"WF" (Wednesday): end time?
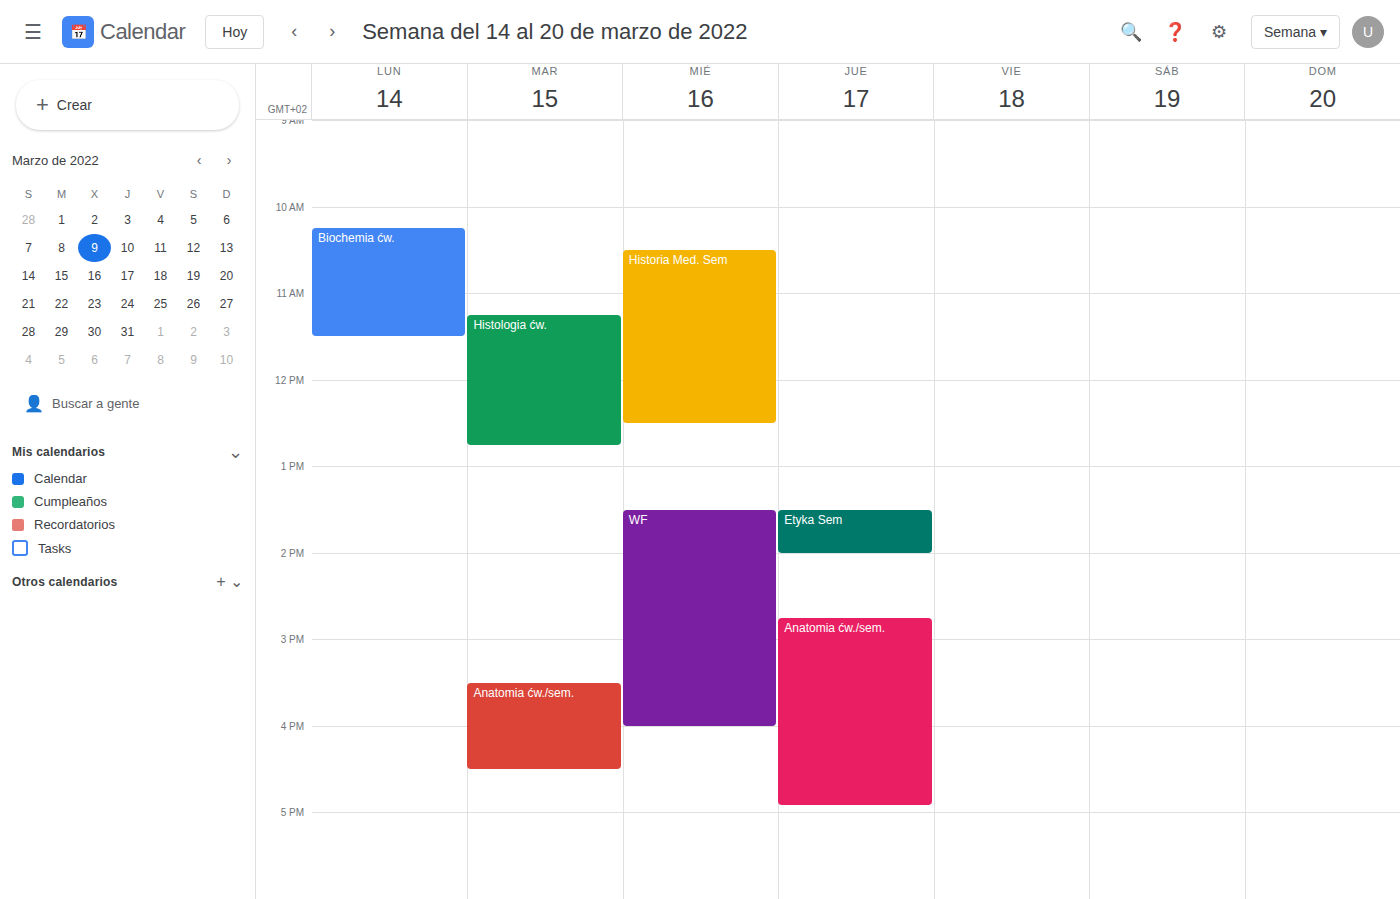
16:00